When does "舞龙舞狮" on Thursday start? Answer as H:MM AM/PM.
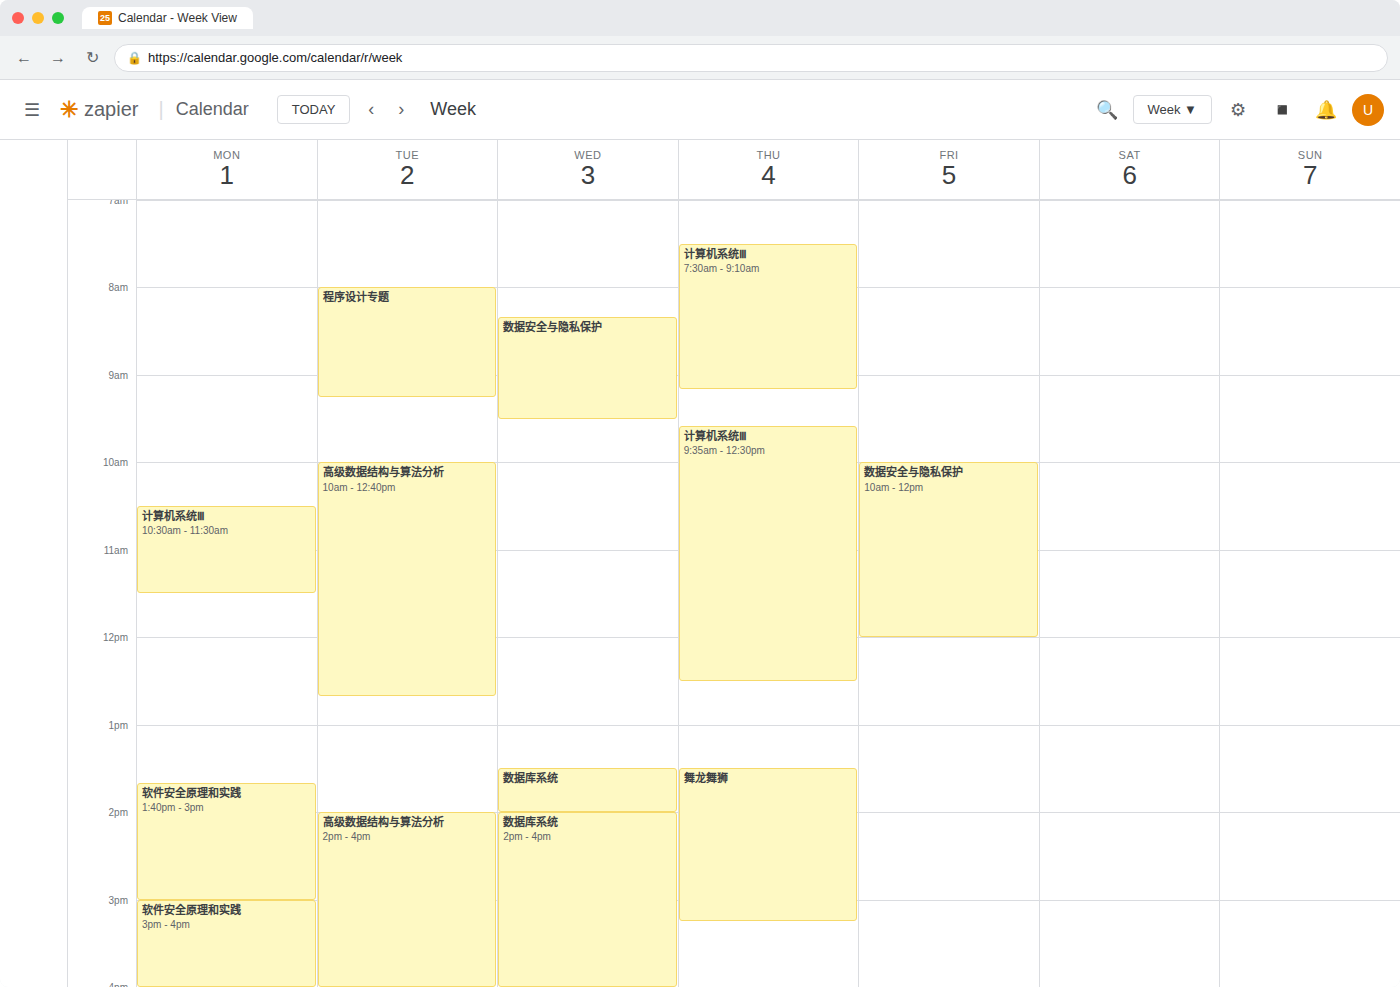
1:30 PM